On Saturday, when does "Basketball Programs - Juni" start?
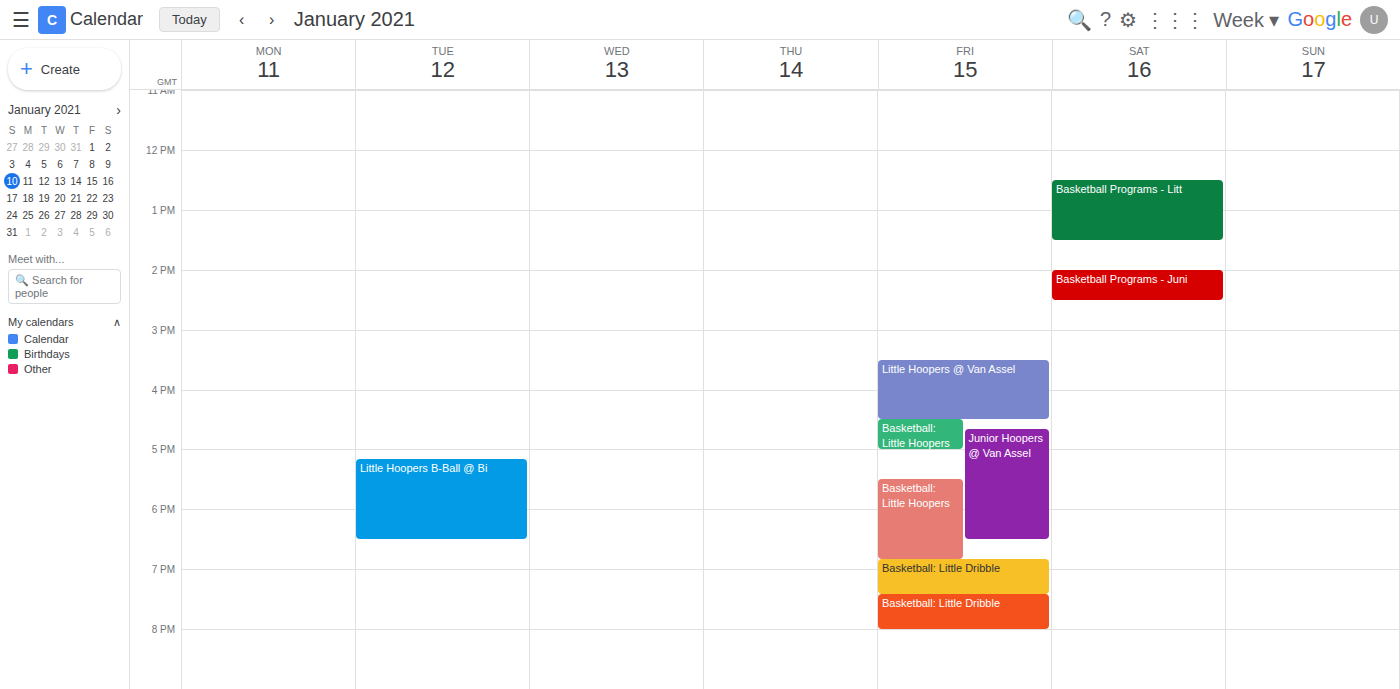
2:00 PM